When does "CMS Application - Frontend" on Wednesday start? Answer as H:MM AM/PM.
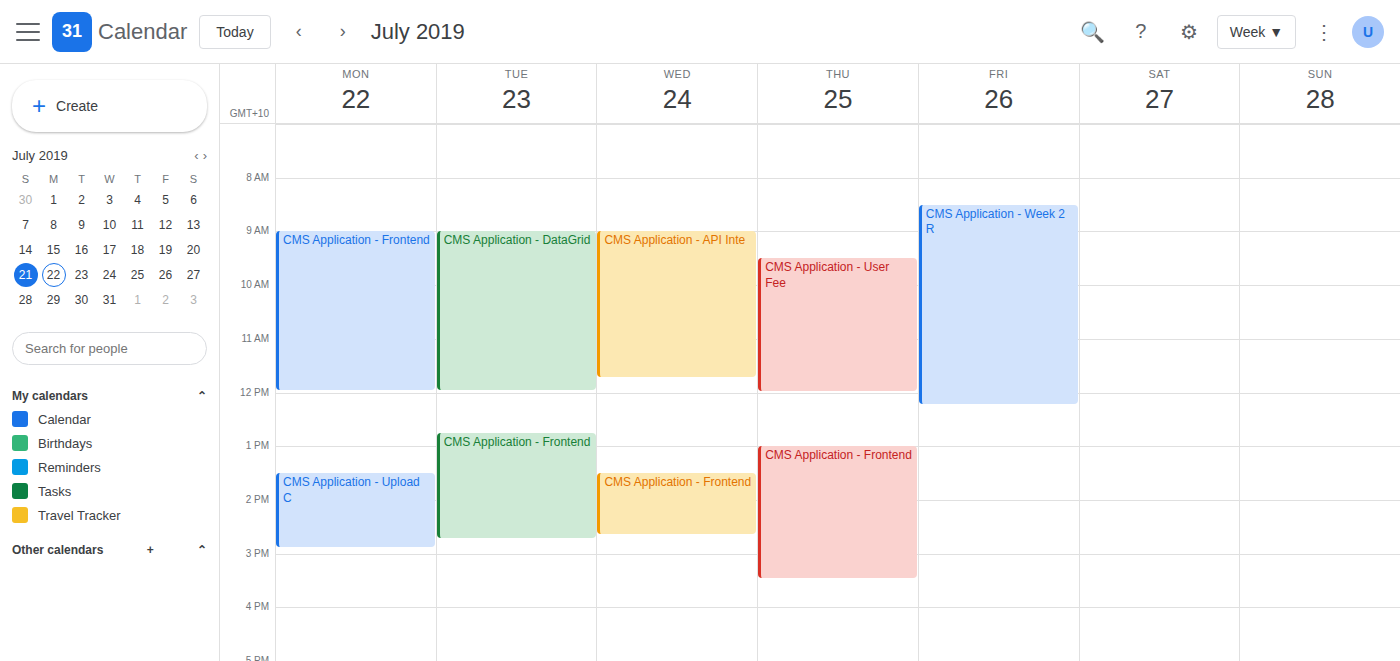
1:30 PM